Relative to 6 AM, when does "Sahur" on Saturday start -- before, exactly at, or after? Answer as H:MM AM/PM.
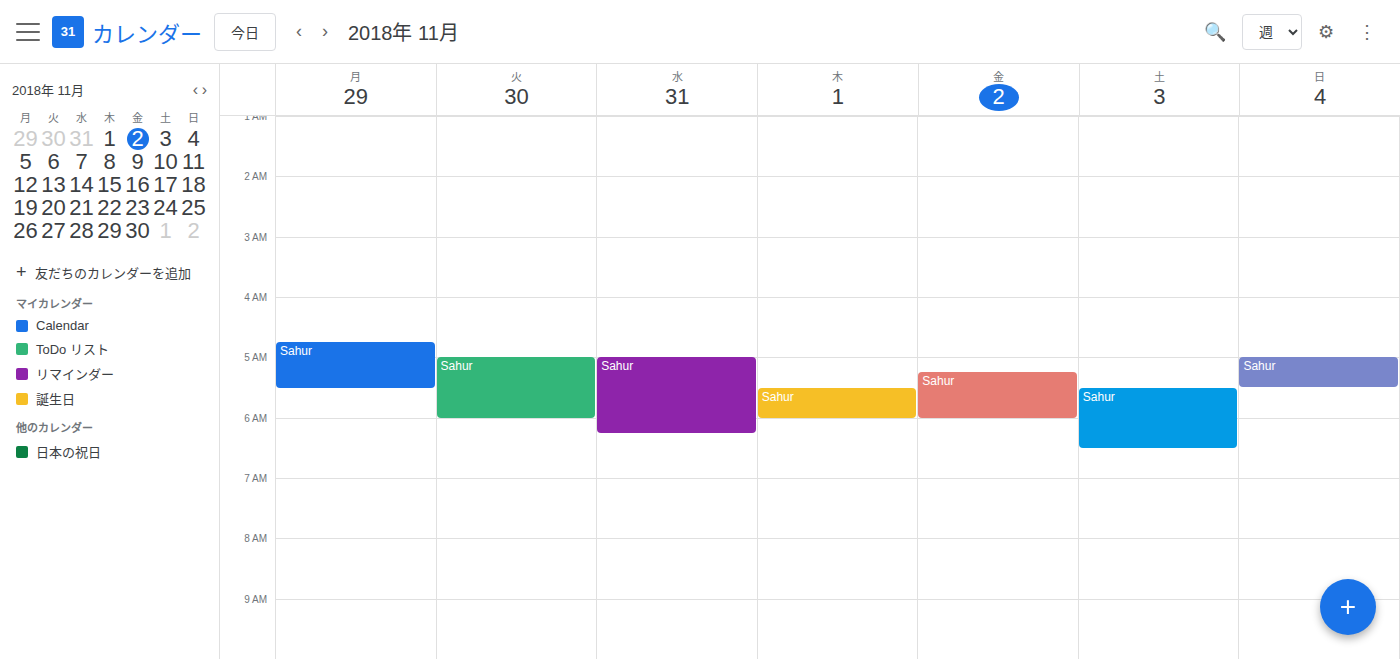
5:30 AM -- before 6 AM, 30 minutes above the 6 AM line.